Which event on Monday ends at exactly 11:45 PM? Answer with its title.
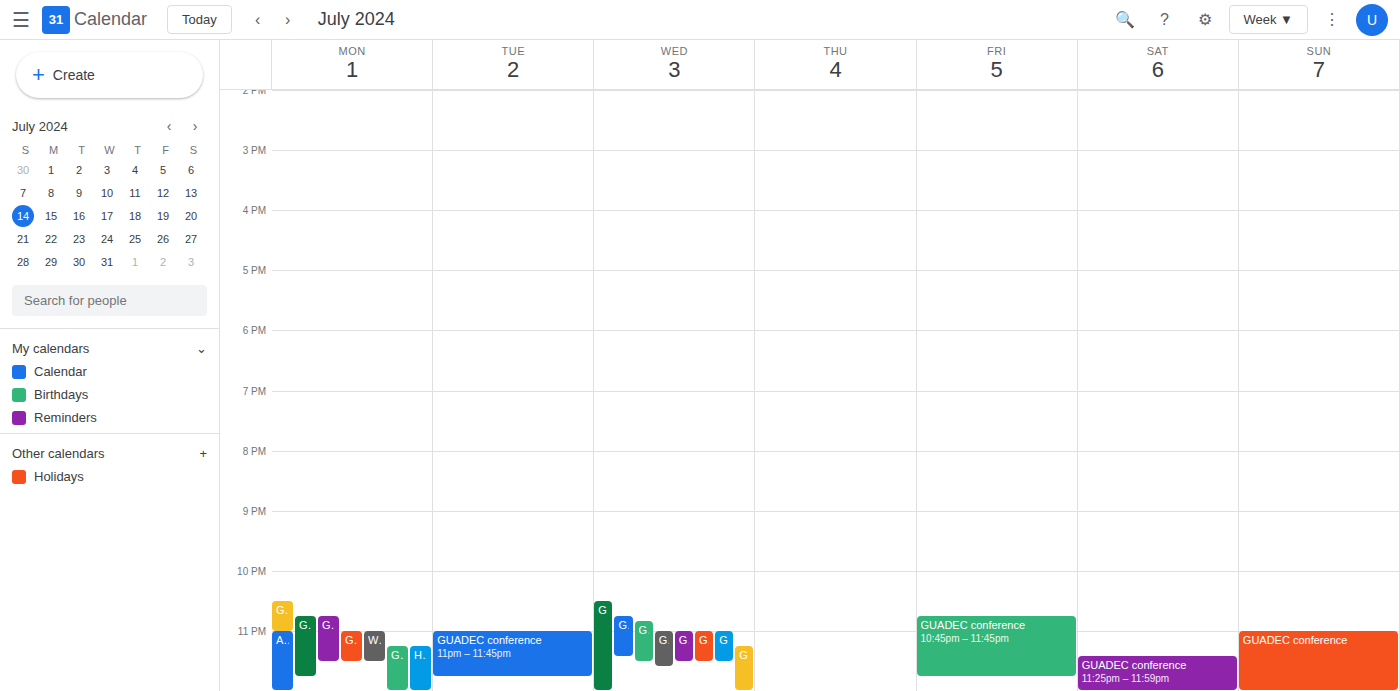
"GUADEC conference"